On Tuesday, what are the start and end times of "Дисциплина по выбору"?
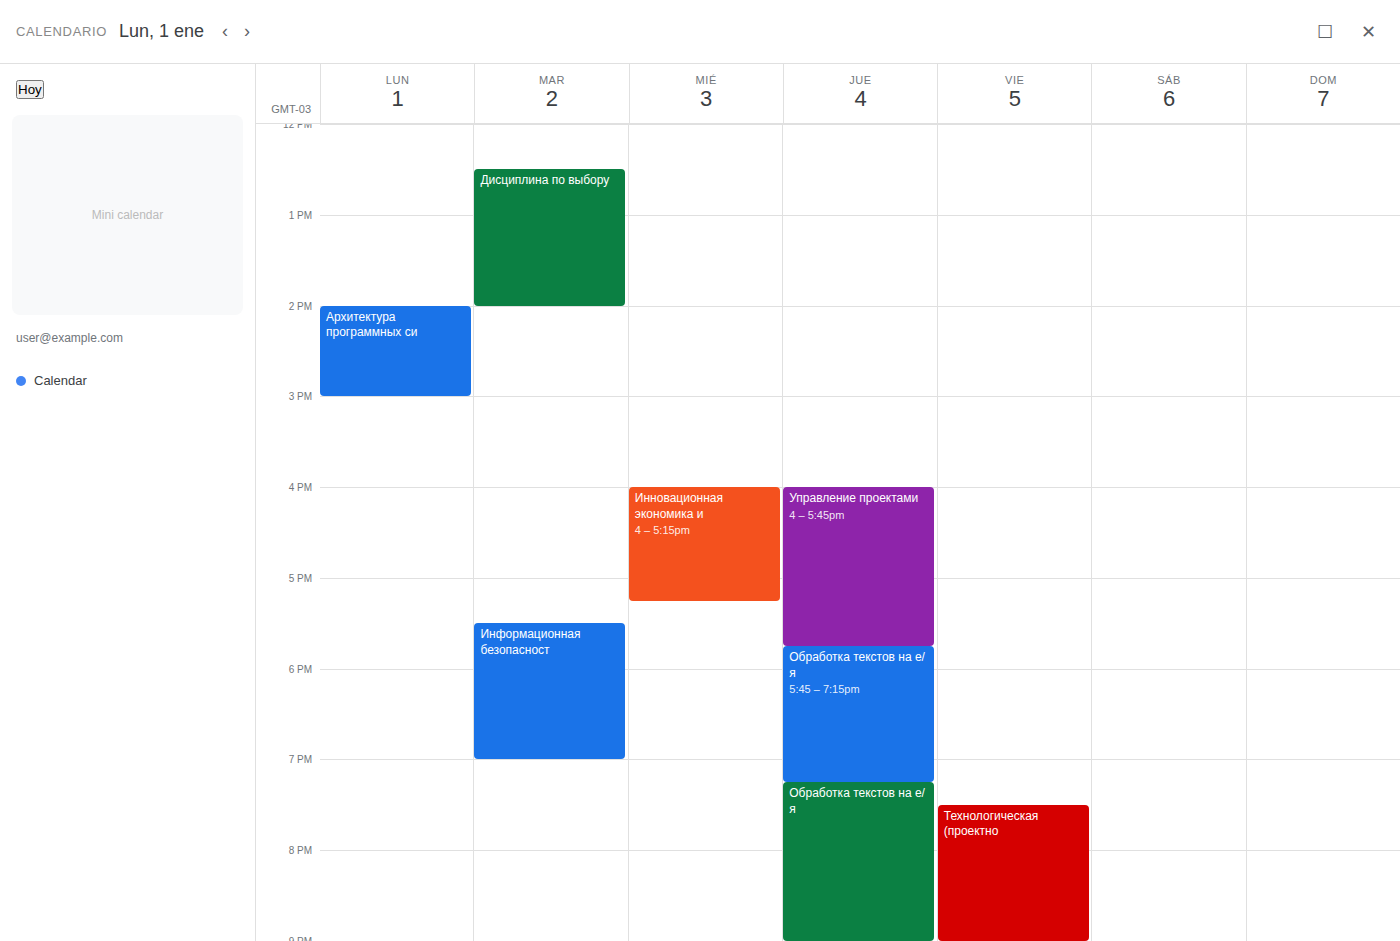
12:30 PM to 2:00 PM